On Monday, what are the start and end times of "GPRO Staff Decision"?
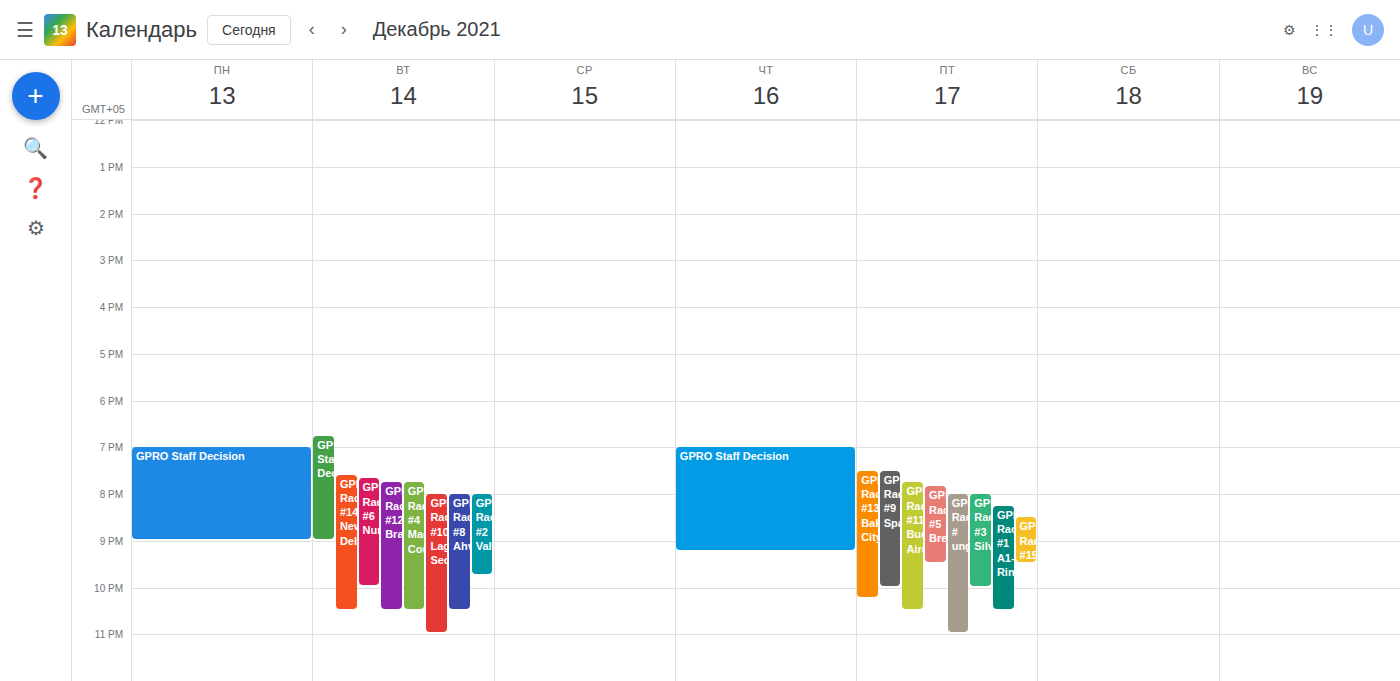
7:00 PM to 9:00 PM